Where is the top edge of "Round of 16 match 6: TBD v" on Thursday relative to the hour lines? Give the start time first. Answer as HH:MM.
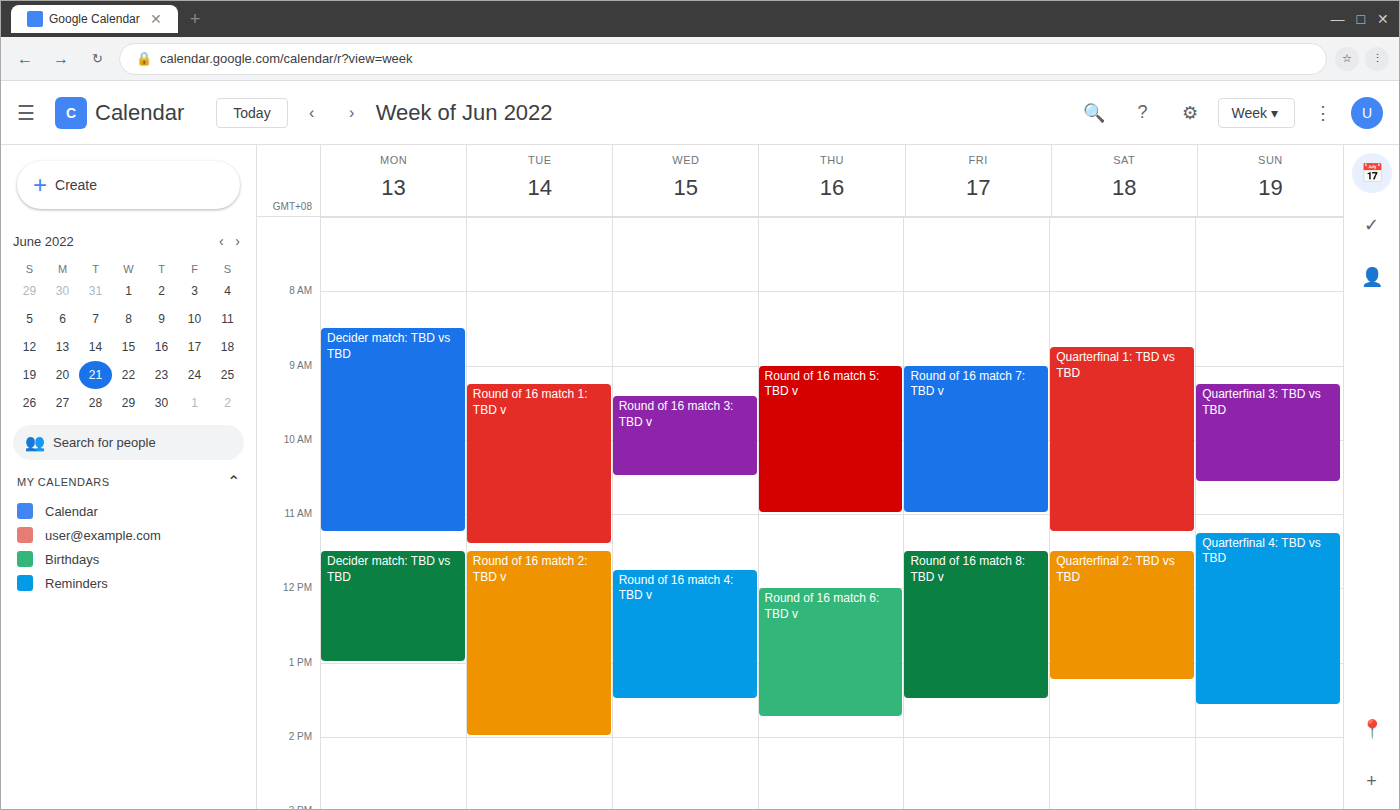
12:00 -- exactly on the 12:00 line.